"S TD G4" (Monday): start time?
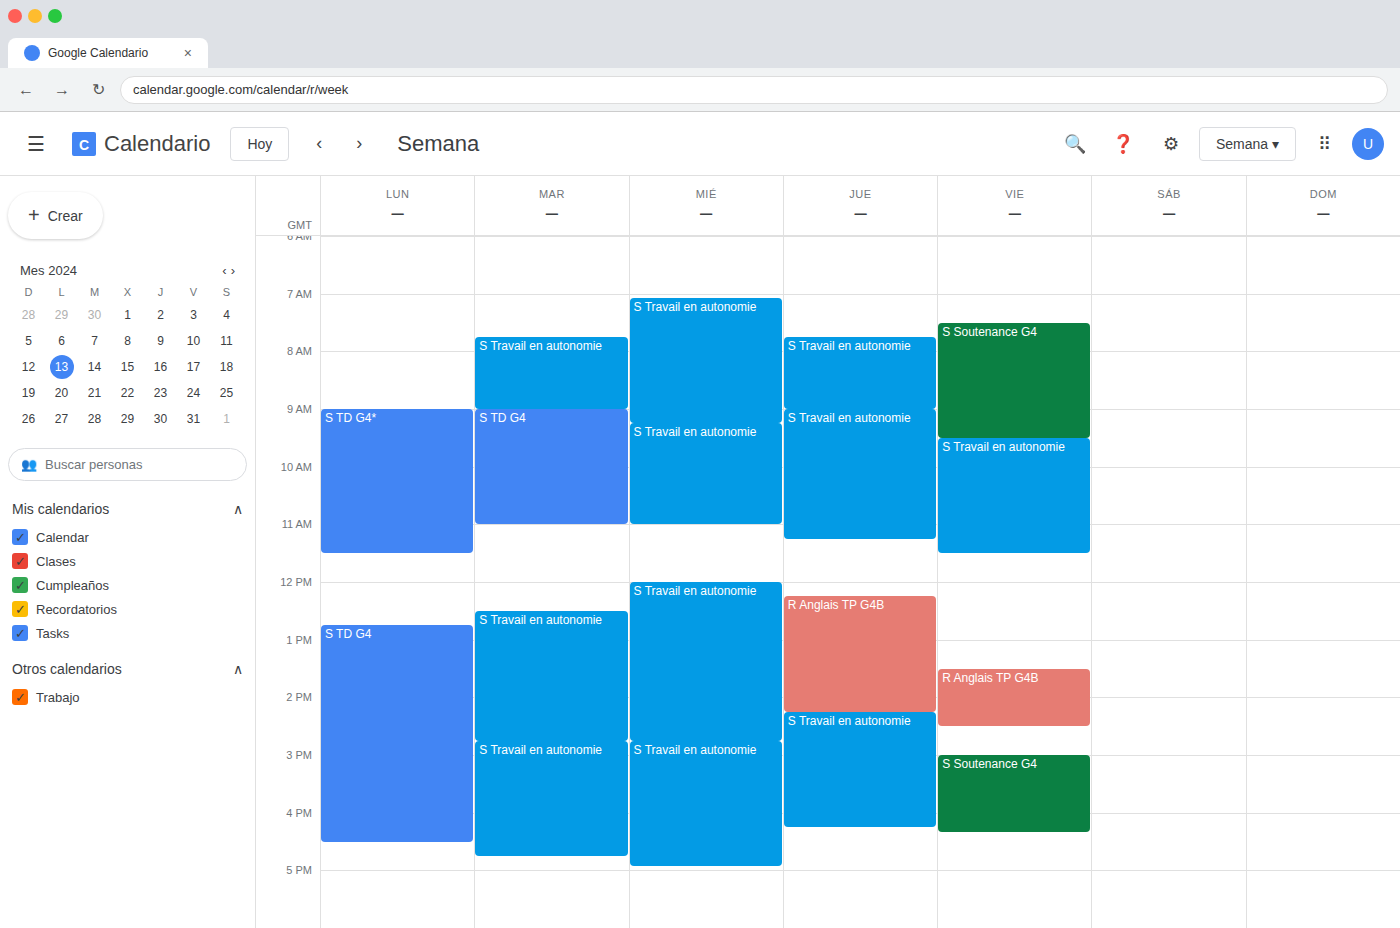
12:45 PM